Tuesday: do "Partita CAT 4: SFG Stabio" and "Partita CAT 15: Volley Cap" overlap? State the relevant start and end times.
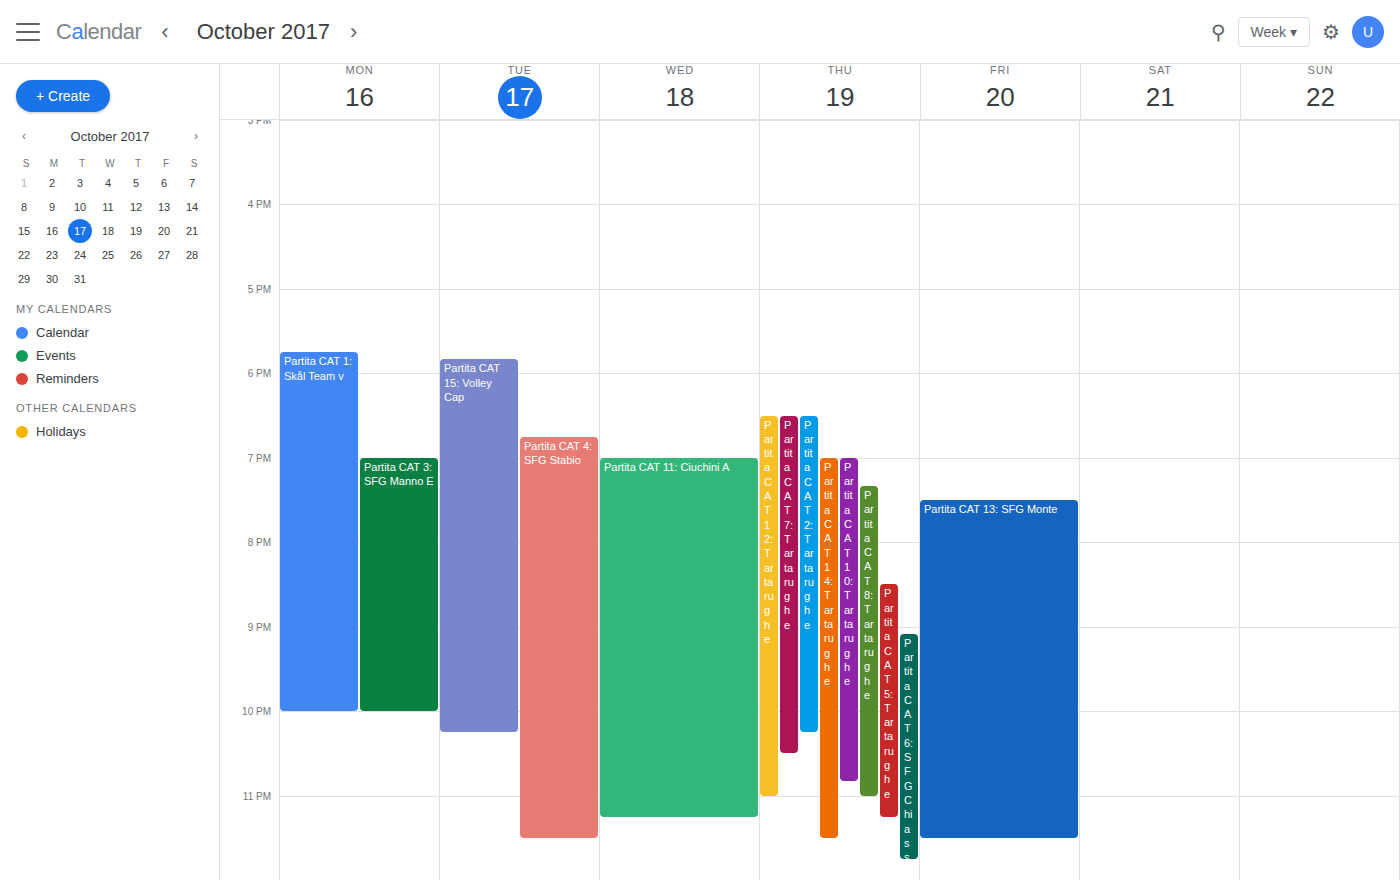
"Partita CAT 4: SFG Stabio" starts at 6:45 PM, before "Partita CAT 15: Volley Cap" ends at 10:15 PM -- they overlap.